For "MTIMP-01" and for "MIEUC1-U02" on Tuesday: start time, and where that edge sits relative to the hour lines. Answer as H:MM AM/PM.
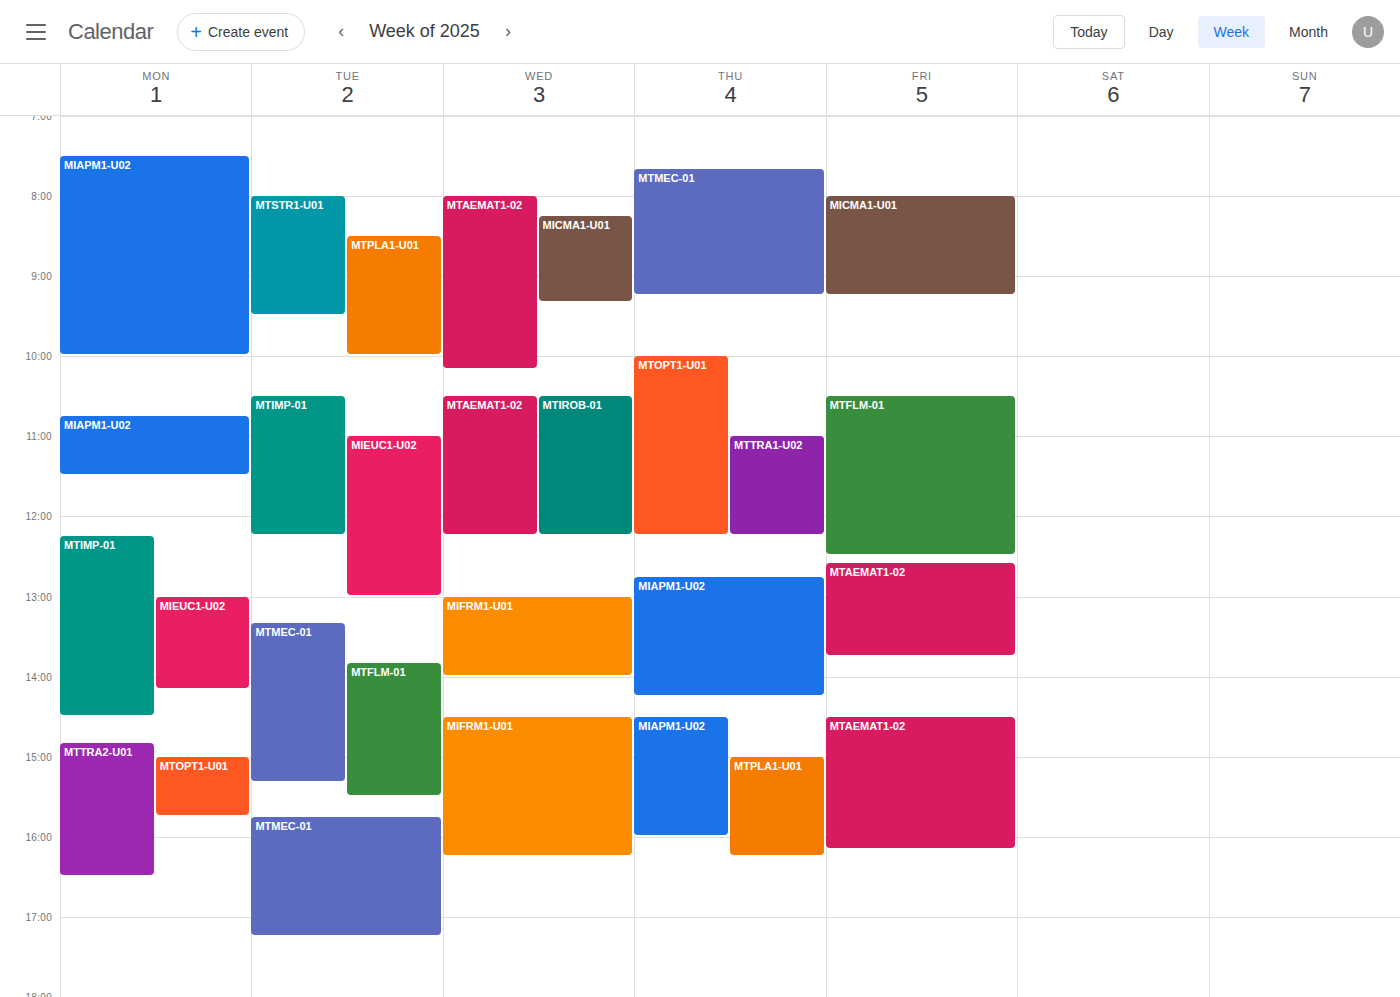
"MTIMP-01": 10:30 AM, halfway between the 10 AM and 11 AM lines. "MIEUC1-U02": 11:00 AM, exactly on the 11 AM line.